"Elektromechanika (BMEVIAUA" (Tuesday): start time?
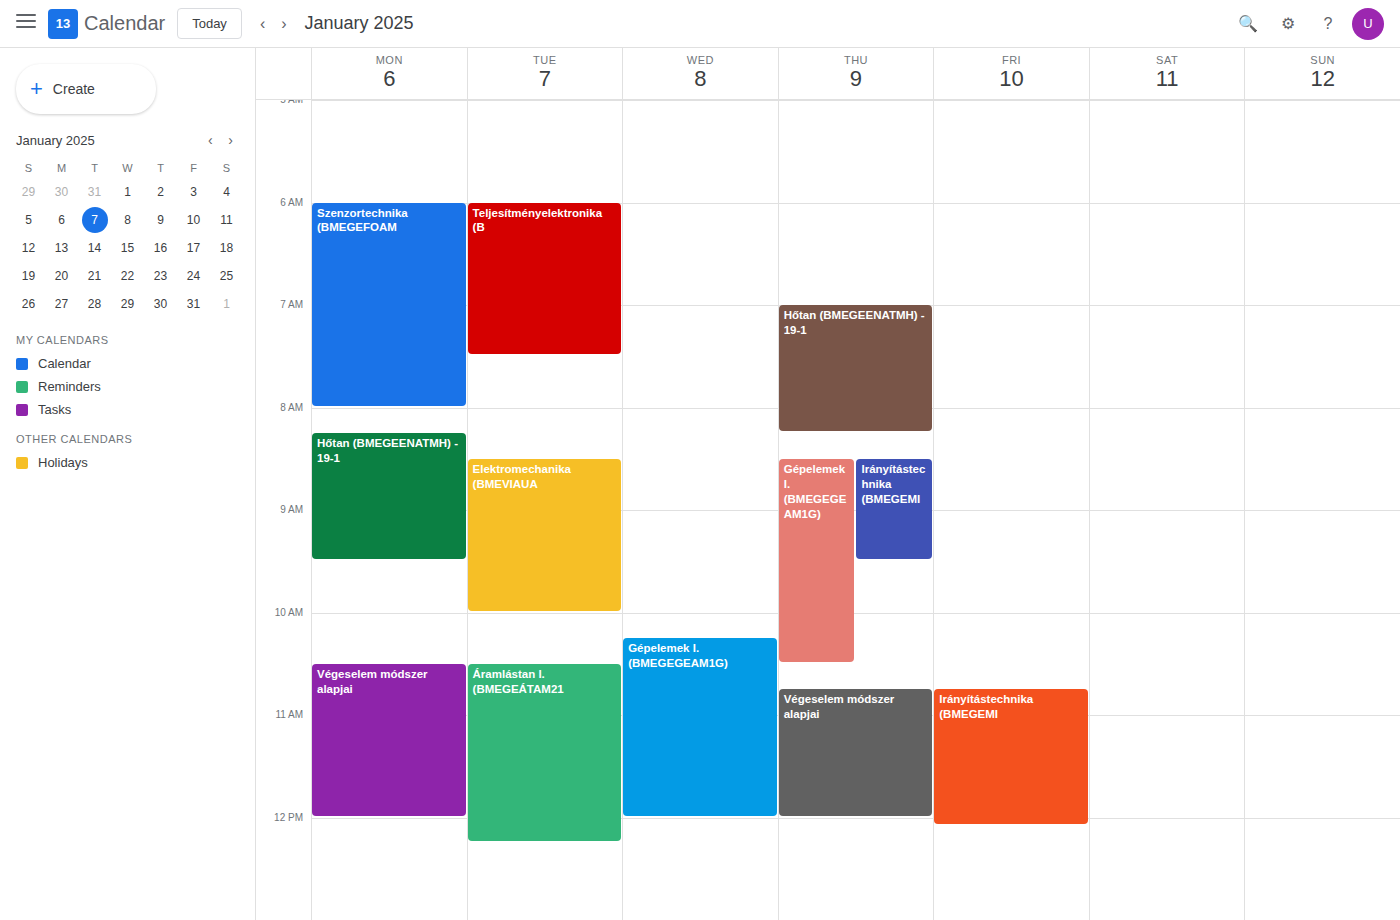
8:30 AM